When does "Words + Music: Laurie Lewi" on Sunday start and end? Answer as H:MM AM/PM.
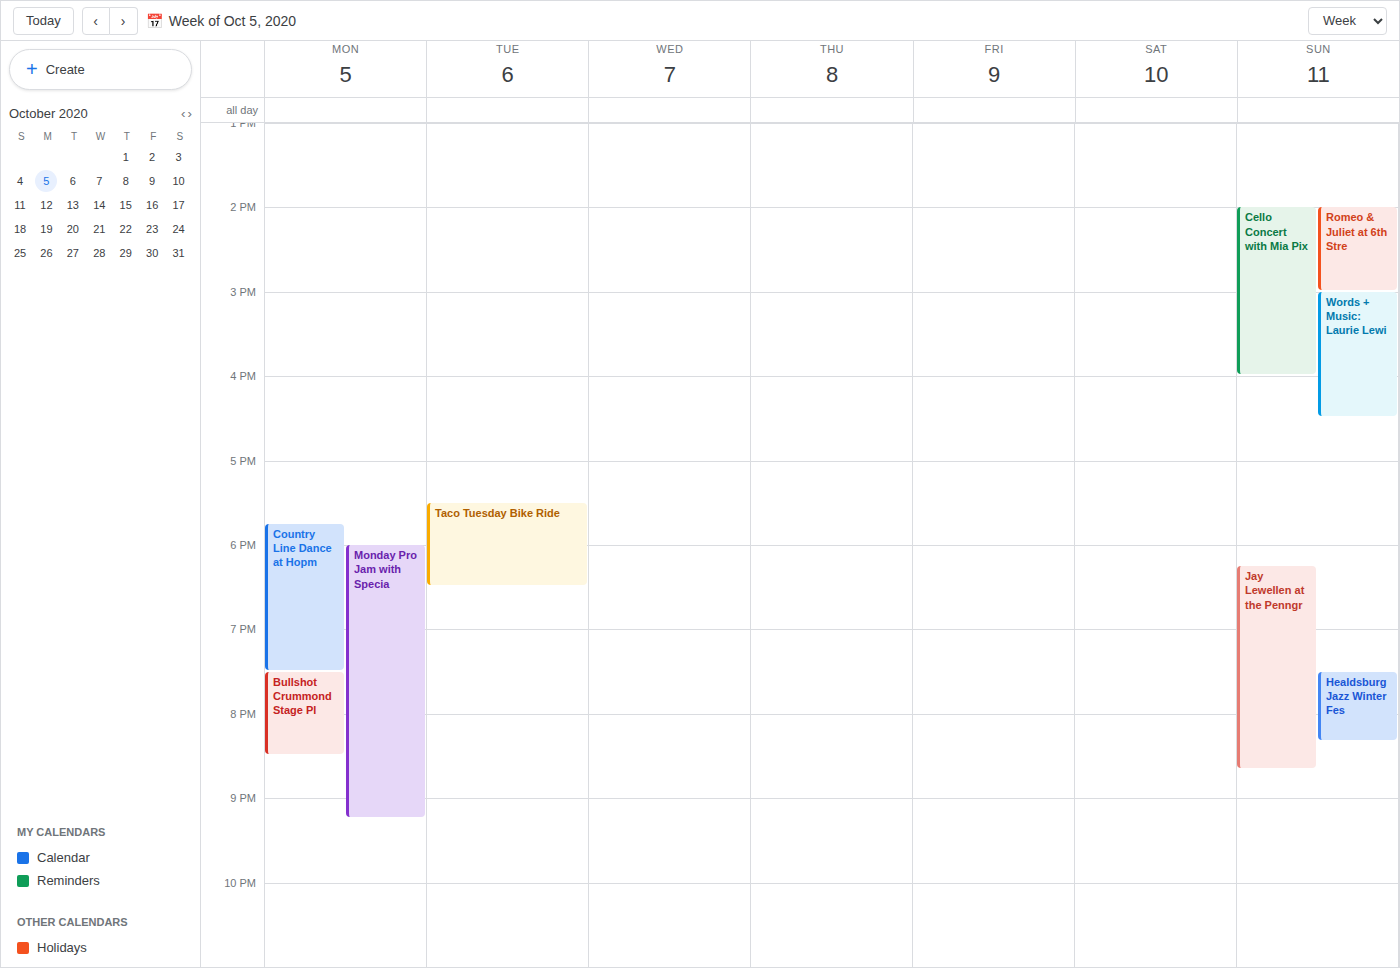
3:00 PM to 4:30 PM